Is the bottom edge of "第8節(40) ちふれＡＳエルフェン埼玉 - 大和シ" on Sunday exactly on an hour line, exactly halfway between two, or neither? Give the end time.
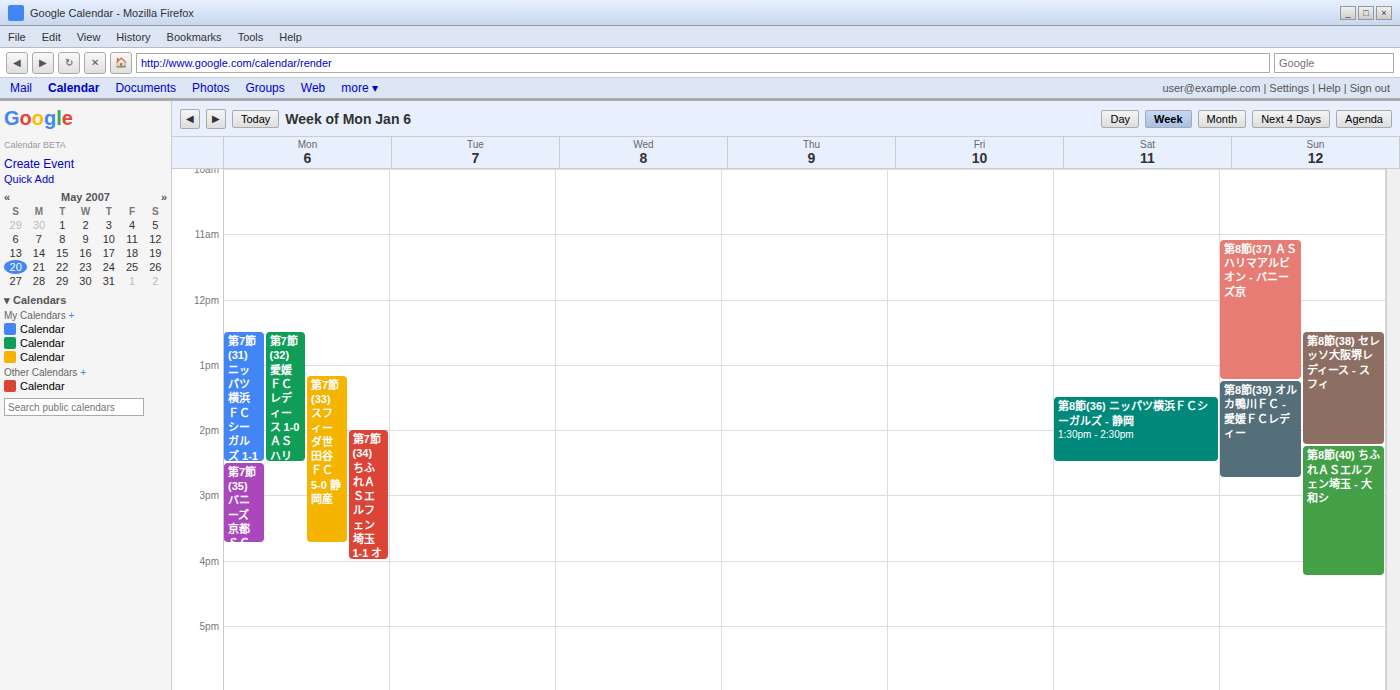
4:15 PM -- neither: a quarter of the way from the 4 PM line to the 5 PM line.